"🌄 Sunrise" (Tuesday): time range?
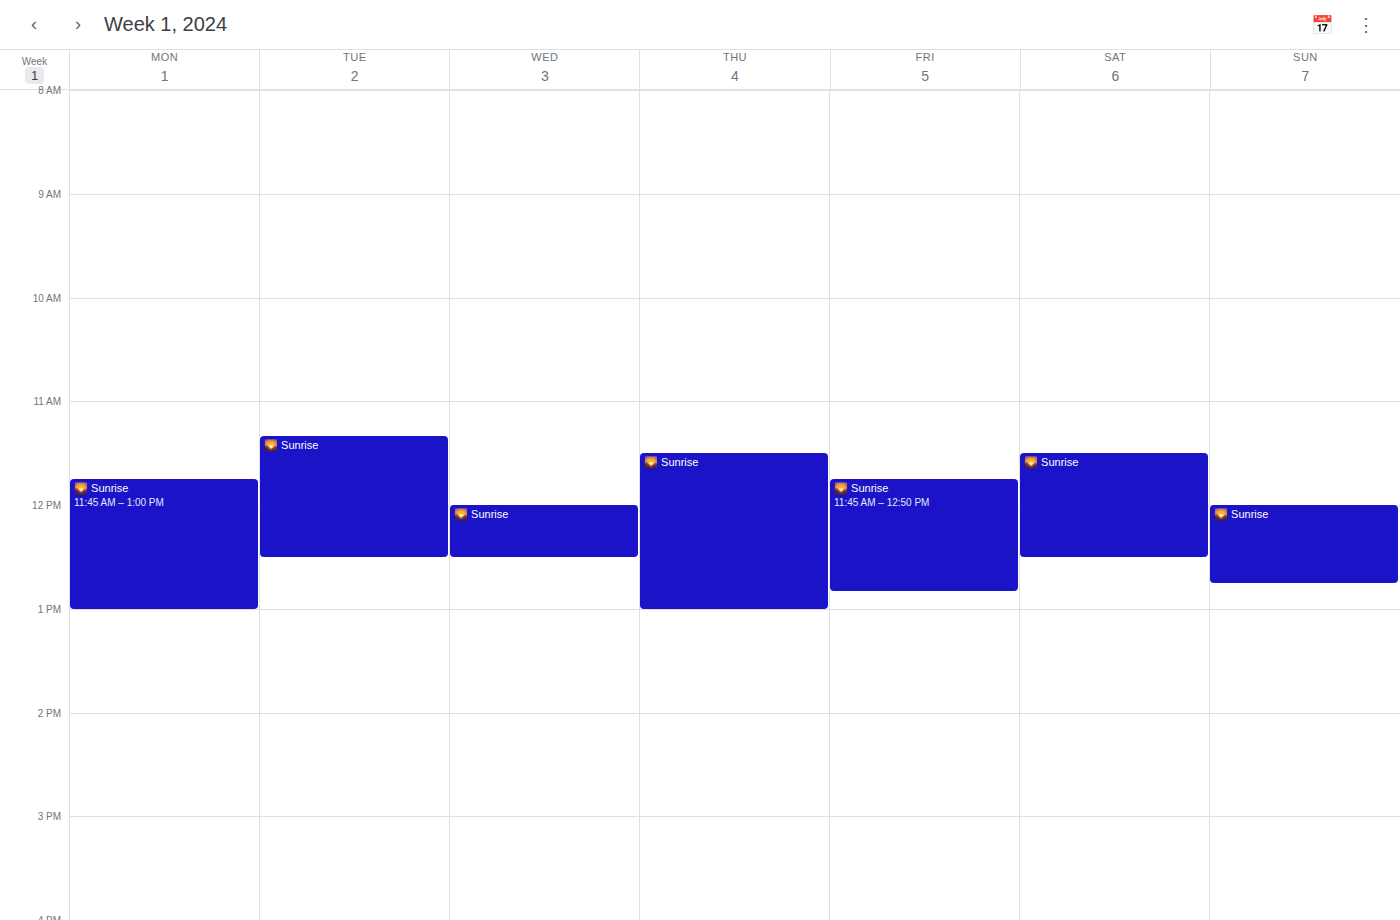
11:20 AM to 12:30 PM